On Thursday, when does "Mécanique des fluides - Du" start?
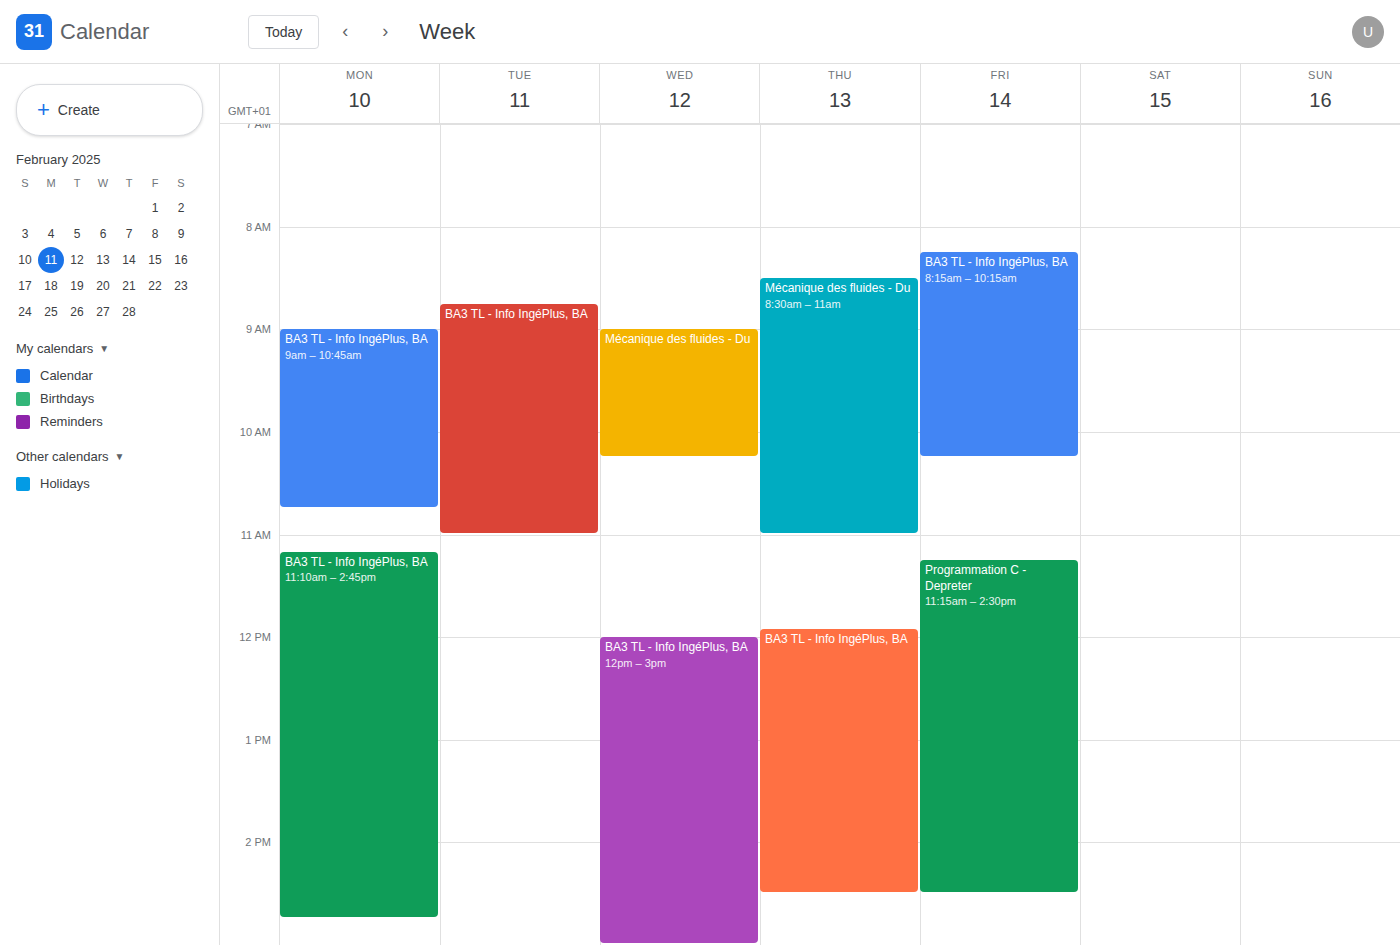
08:30